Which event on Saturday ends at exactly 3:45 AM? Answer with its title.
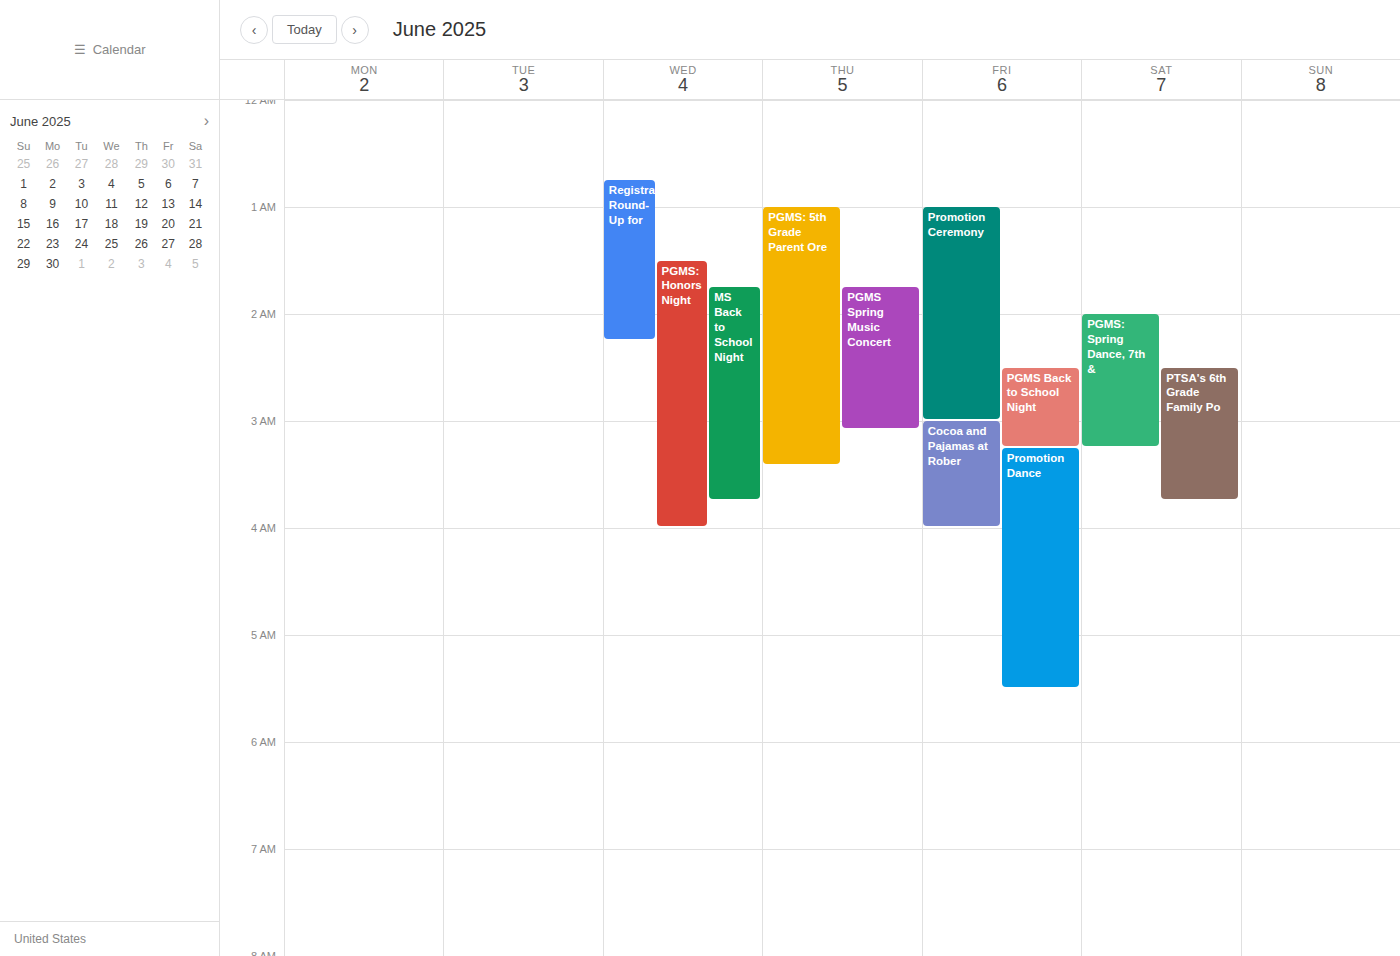
"PTSA's 6th Grade Family Po"